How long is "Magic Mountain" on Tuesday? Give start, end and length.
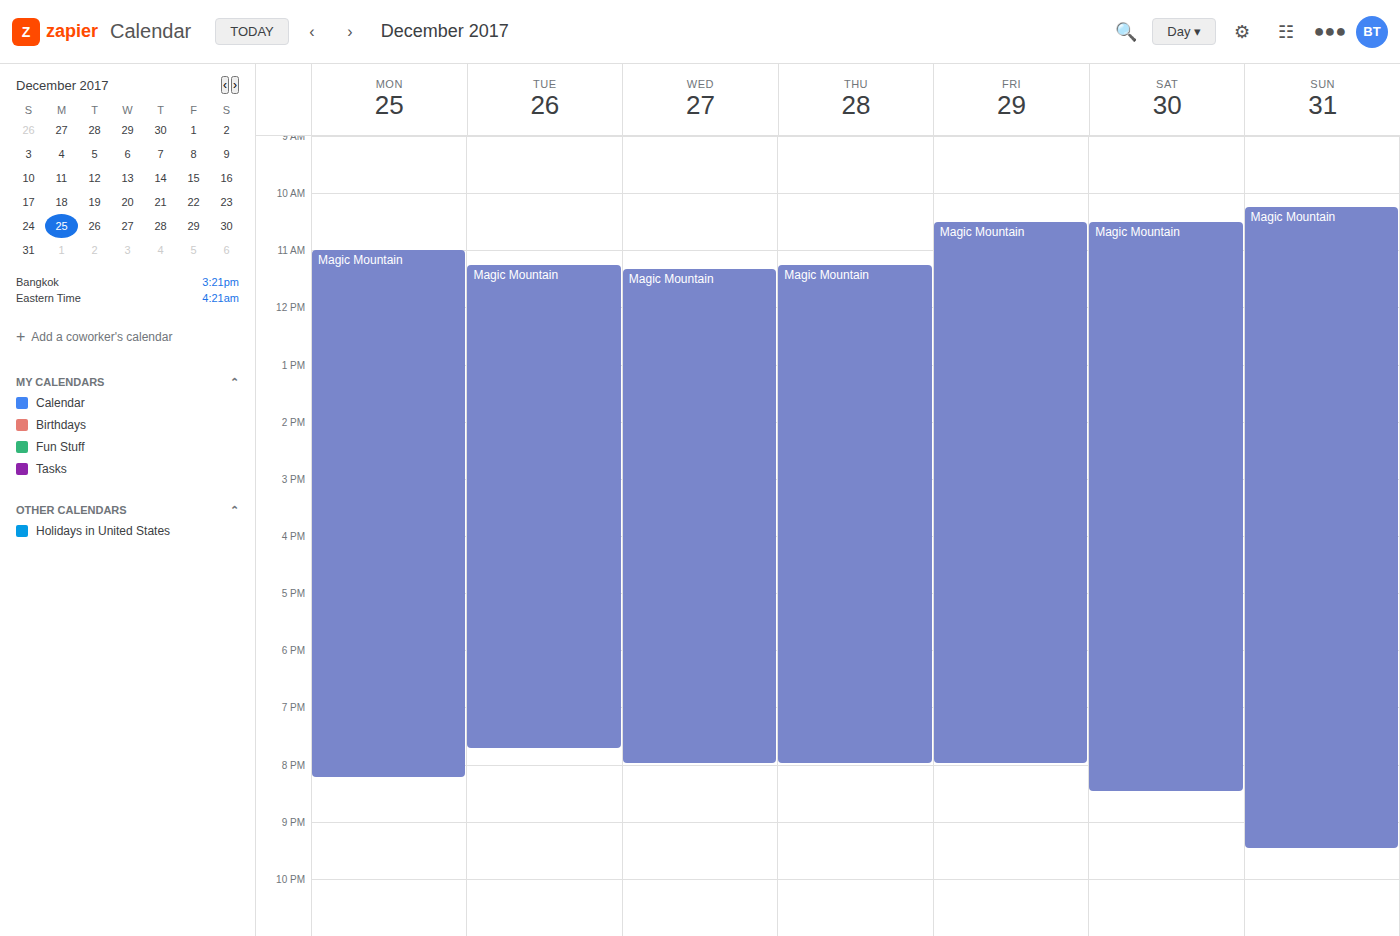
11:15 AM to 7:45 PM, 8 hours 30 minutes